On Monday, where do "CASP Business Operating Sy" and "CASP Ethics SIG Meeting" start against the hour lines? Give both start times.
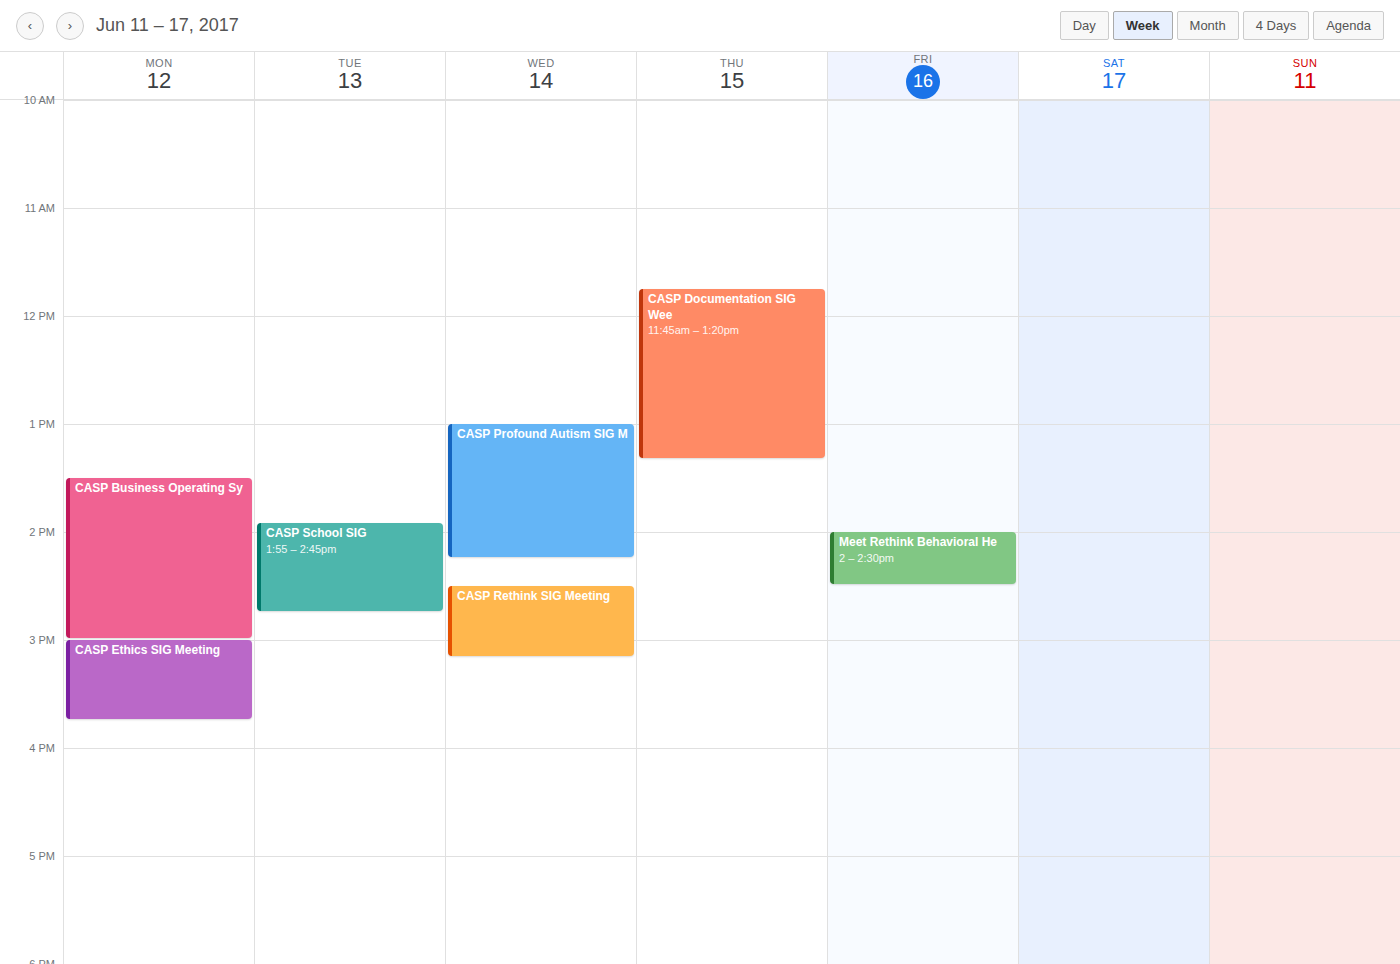
"CASP Business Operating Sy": 1:30 PM, halfway between the 1 PM and 2 PM lines. "CASP Ethics SIG Meeting": 3:00 PM, exactly on the 3 PM line.